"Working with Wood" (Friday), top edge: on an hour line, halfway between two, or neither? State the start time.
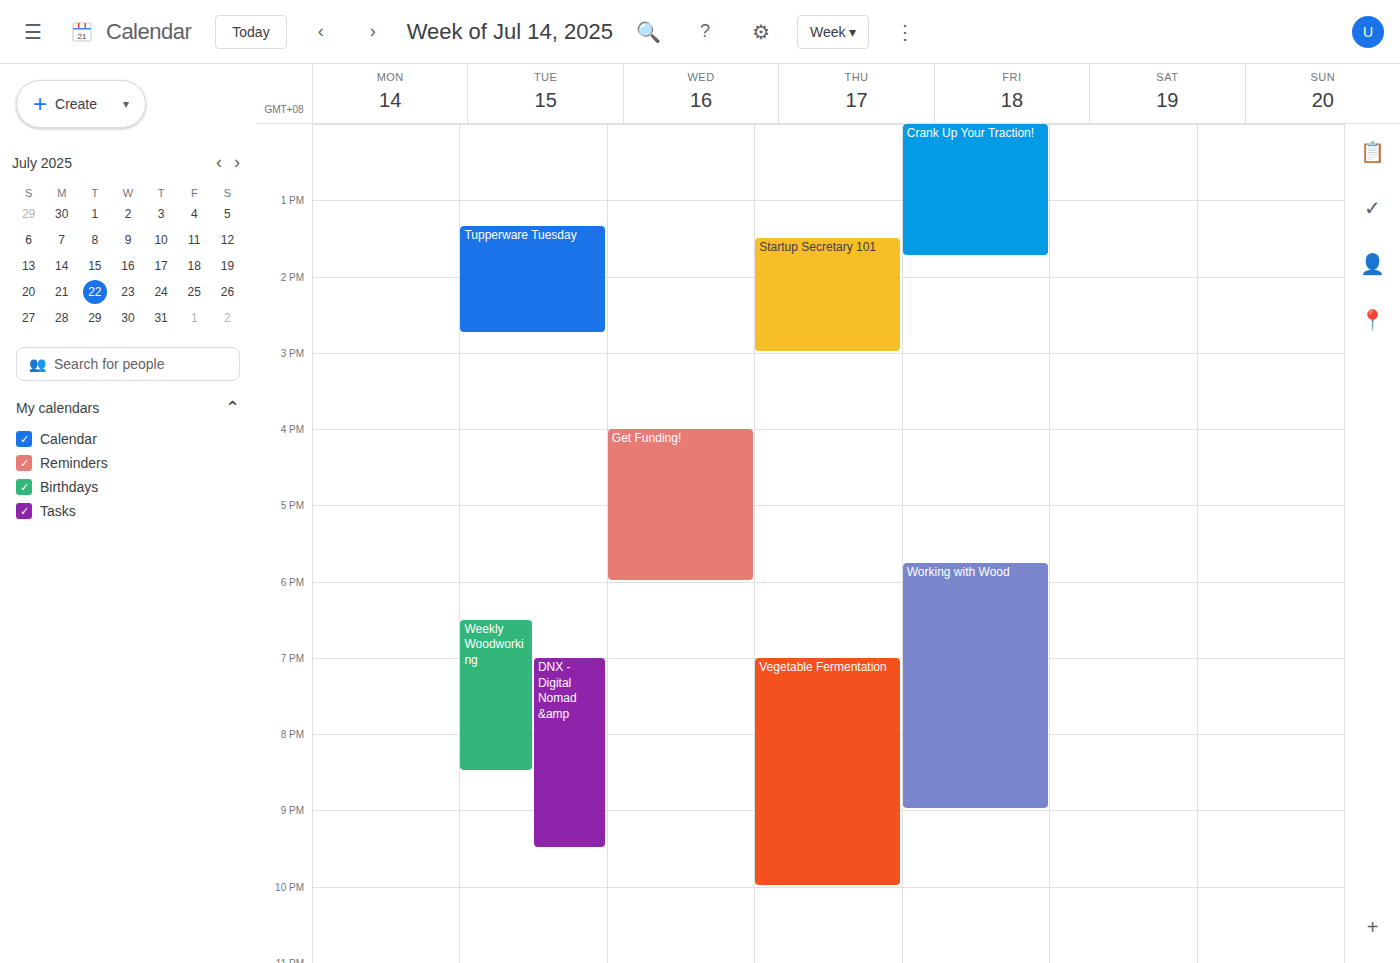
5:45 PM -- neither: three quarters of the way from the 5 PM line to the 6 PM line.